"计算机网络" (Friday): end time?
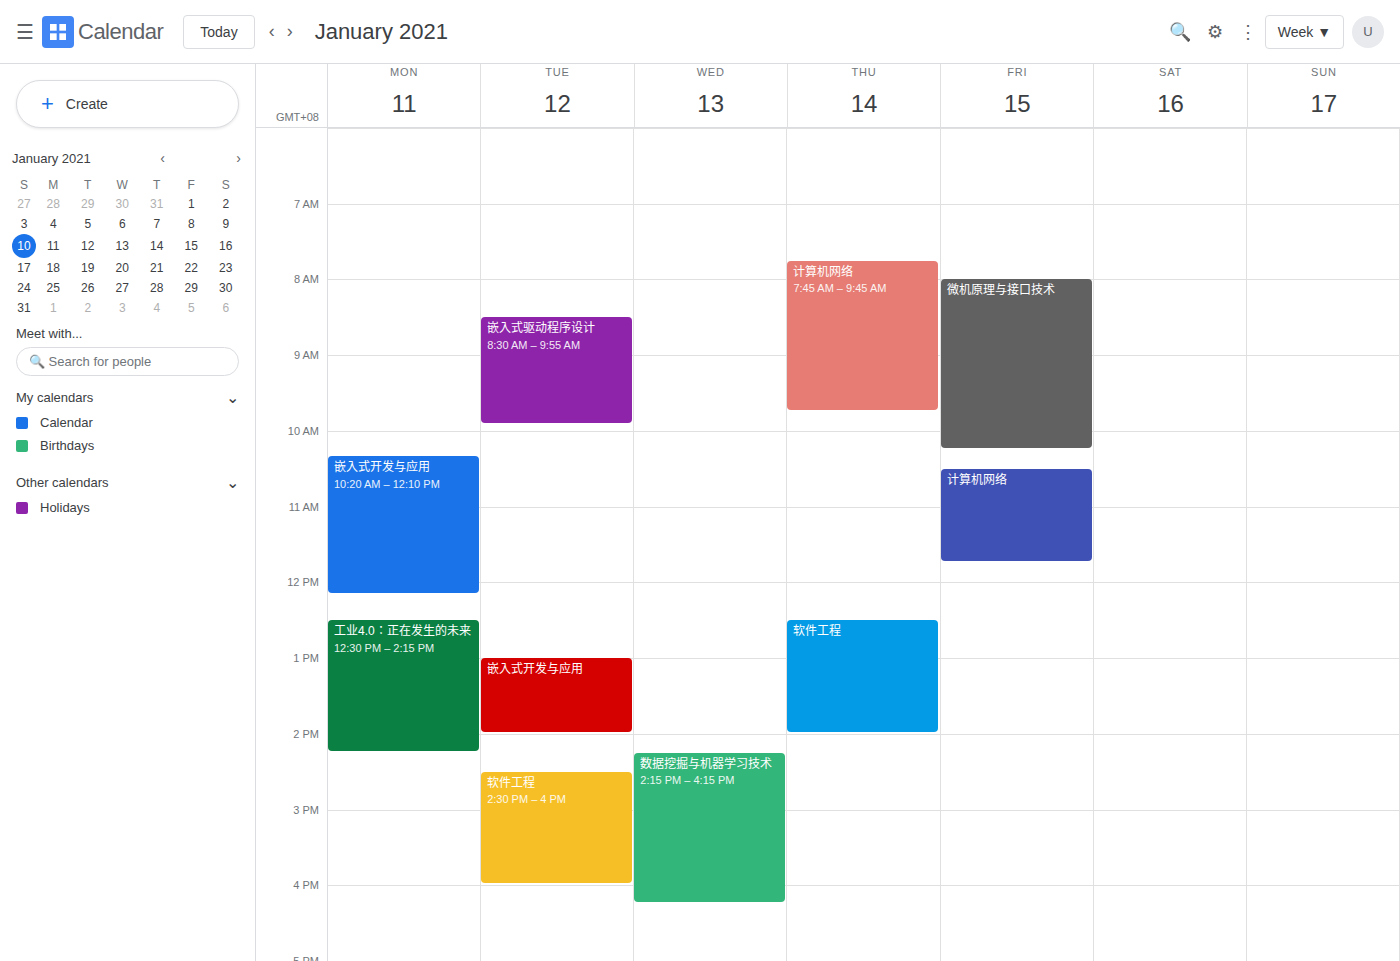
11:45